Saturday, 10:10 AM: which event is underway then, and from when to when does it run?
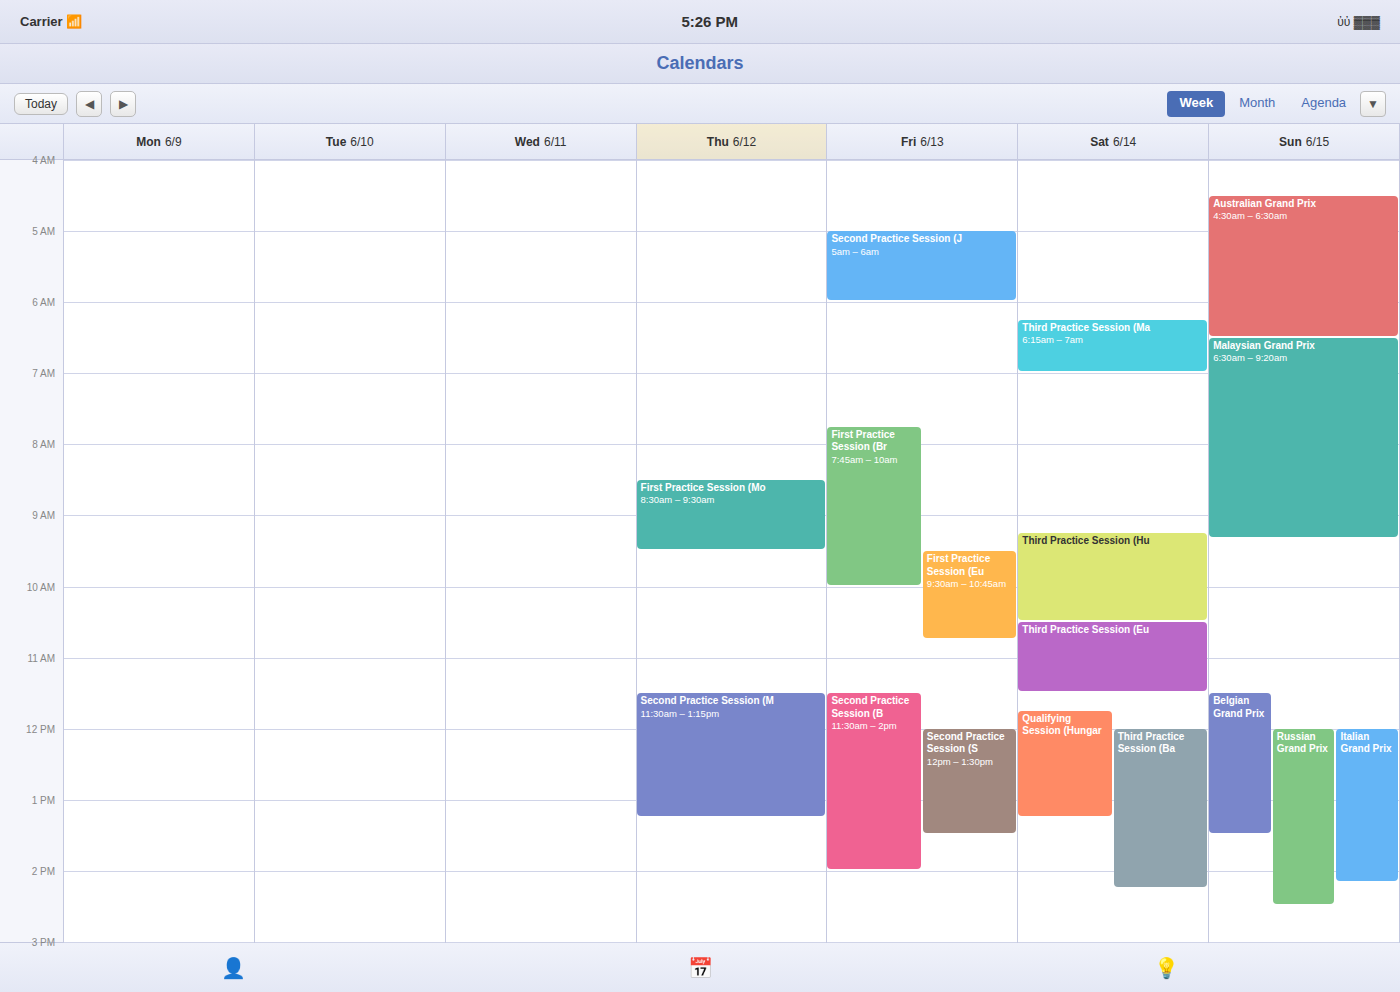
"Third Practice Session (Hu", 9:15 AM to 10:30 AM